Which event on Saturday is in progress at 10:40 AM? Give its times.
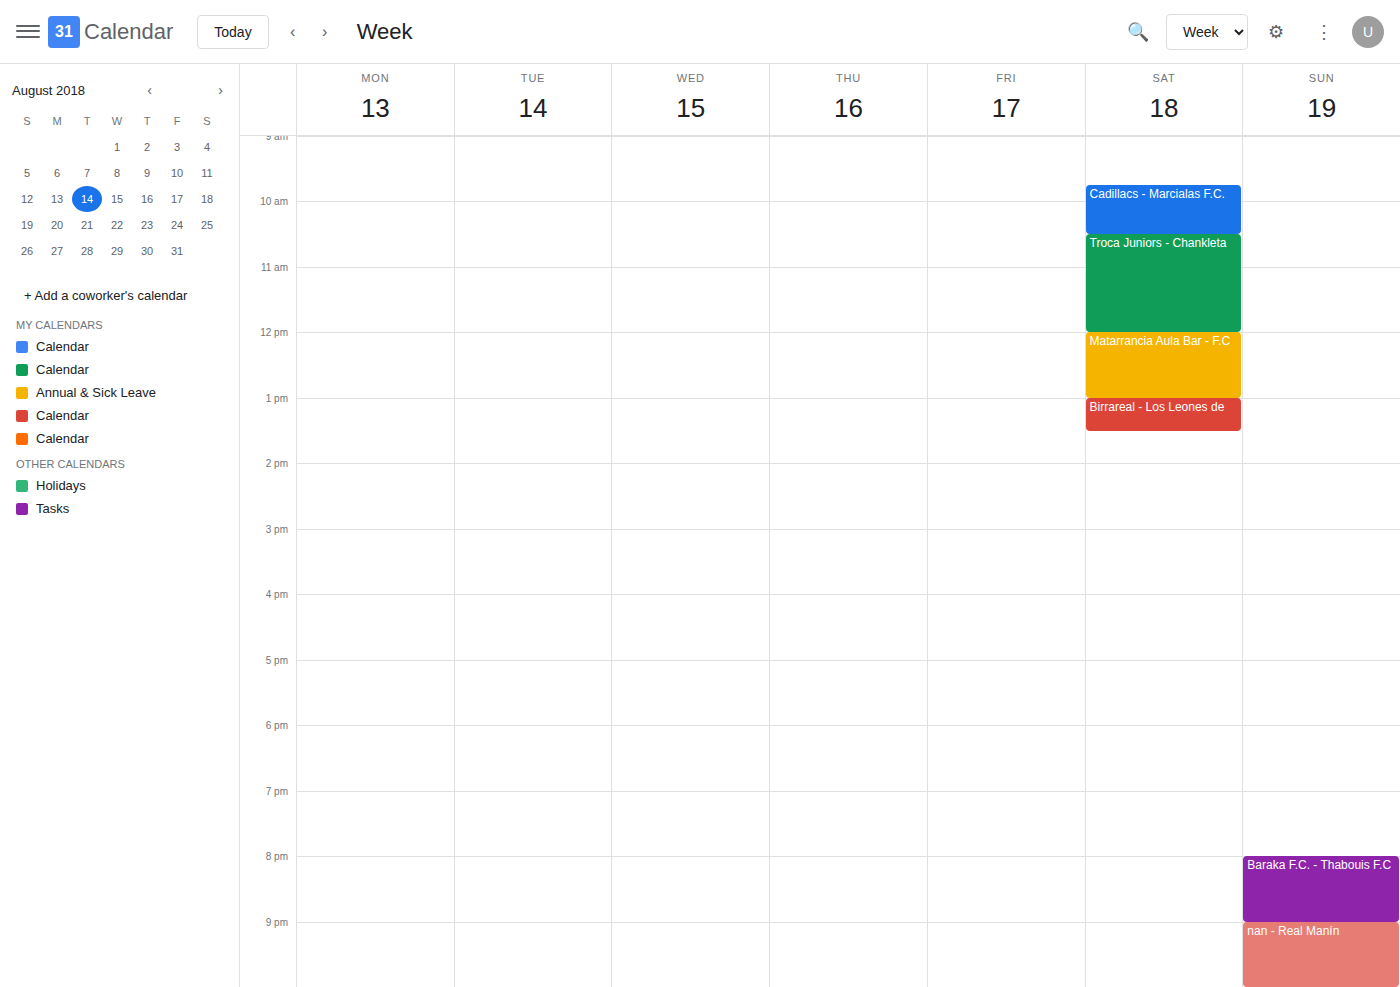
"Troca Juniors - Chankleta", 10:30 AM to 12:00 PM